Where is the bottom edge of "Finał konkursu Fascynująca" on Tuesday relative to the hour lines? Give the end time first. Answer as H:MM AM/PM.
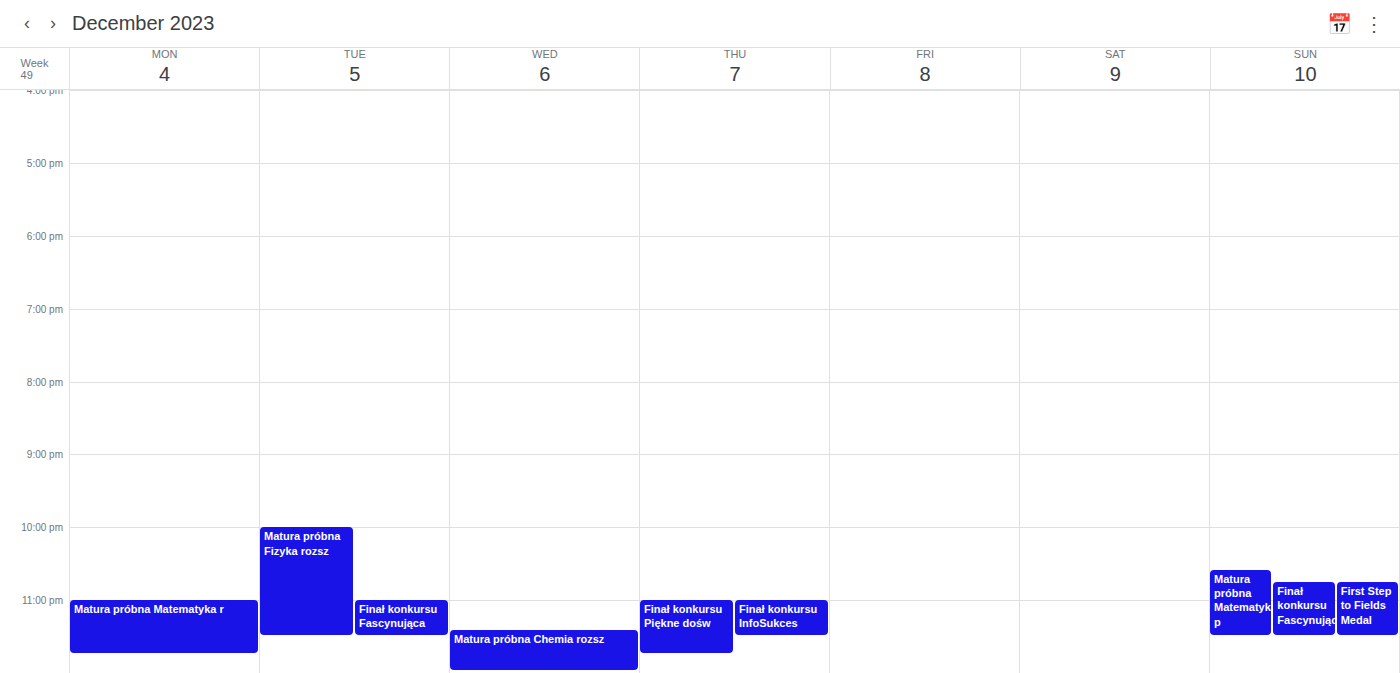
11:30 PM -- halfway between the 11 PM and 12 AM lines.